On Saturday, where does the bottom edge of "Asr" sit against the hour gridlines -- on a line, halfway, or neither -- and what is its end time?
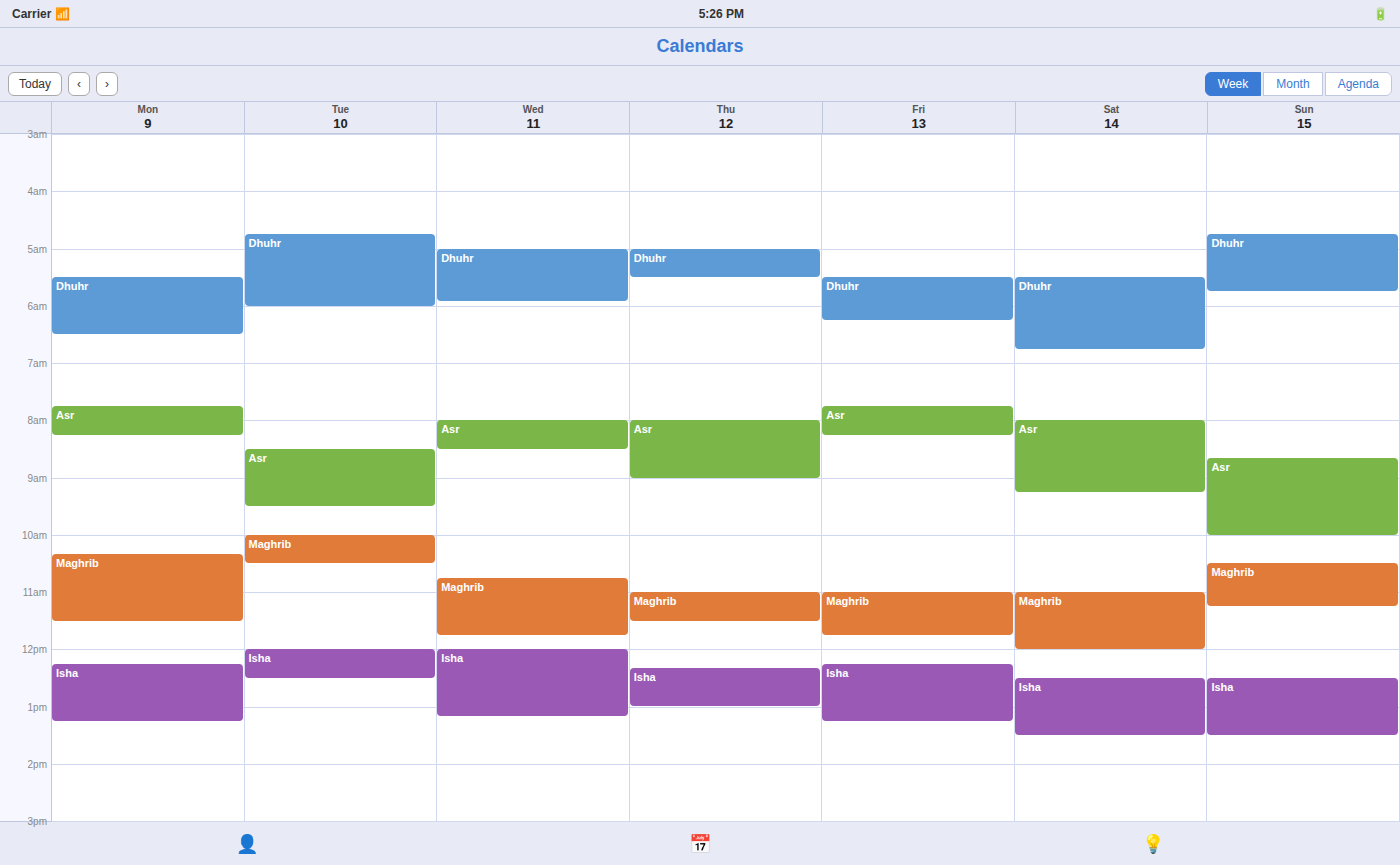
9:15 AM -- neither: a quarter of the way from the 9 AM line to the 10 AM line.